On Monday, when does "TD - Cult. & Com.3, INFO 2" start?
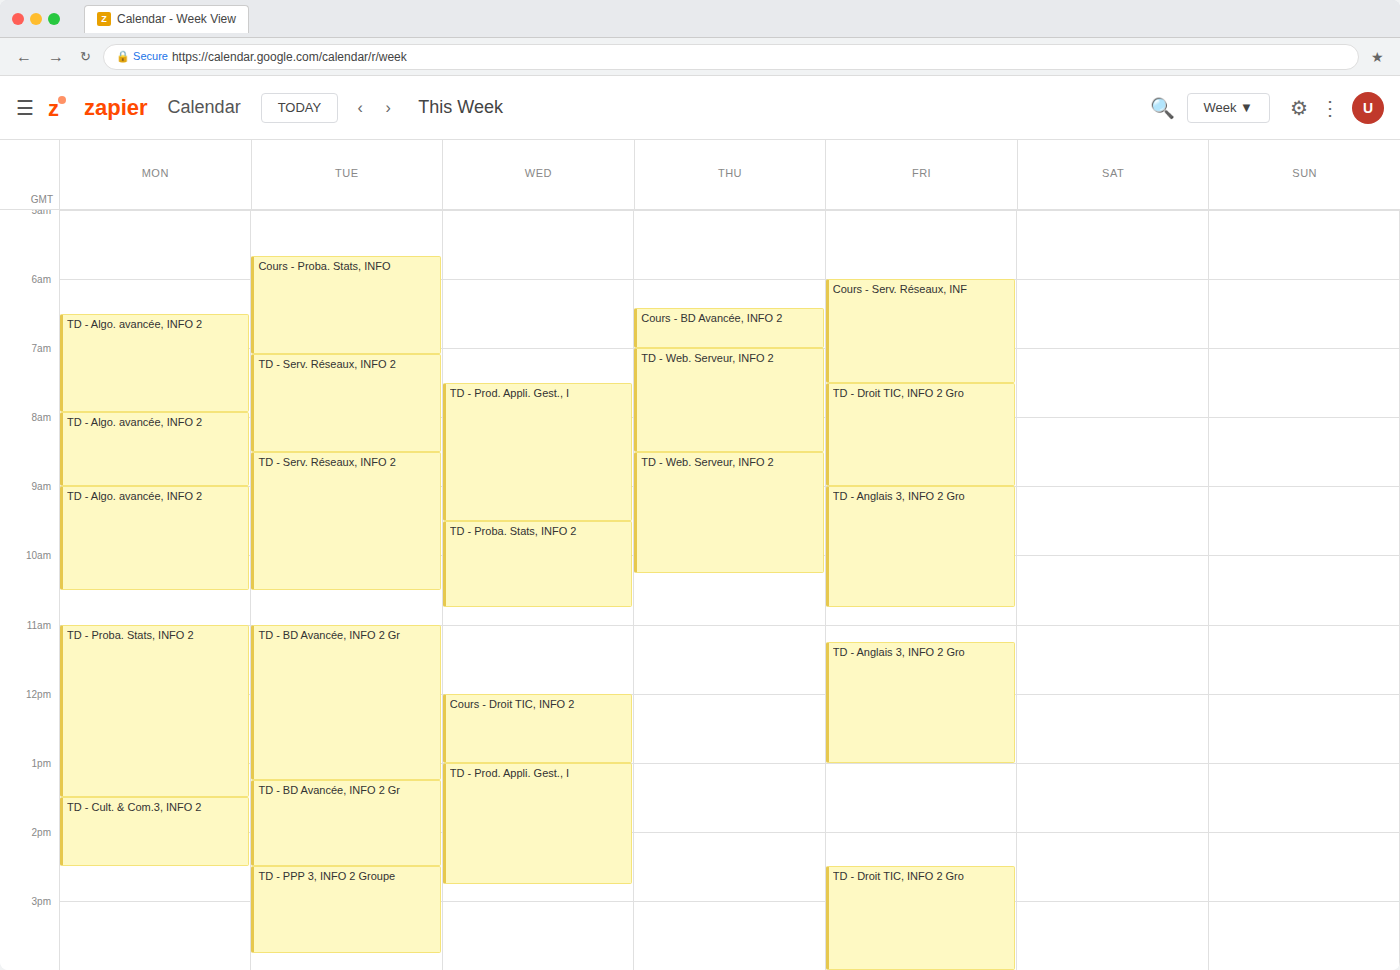
13:30